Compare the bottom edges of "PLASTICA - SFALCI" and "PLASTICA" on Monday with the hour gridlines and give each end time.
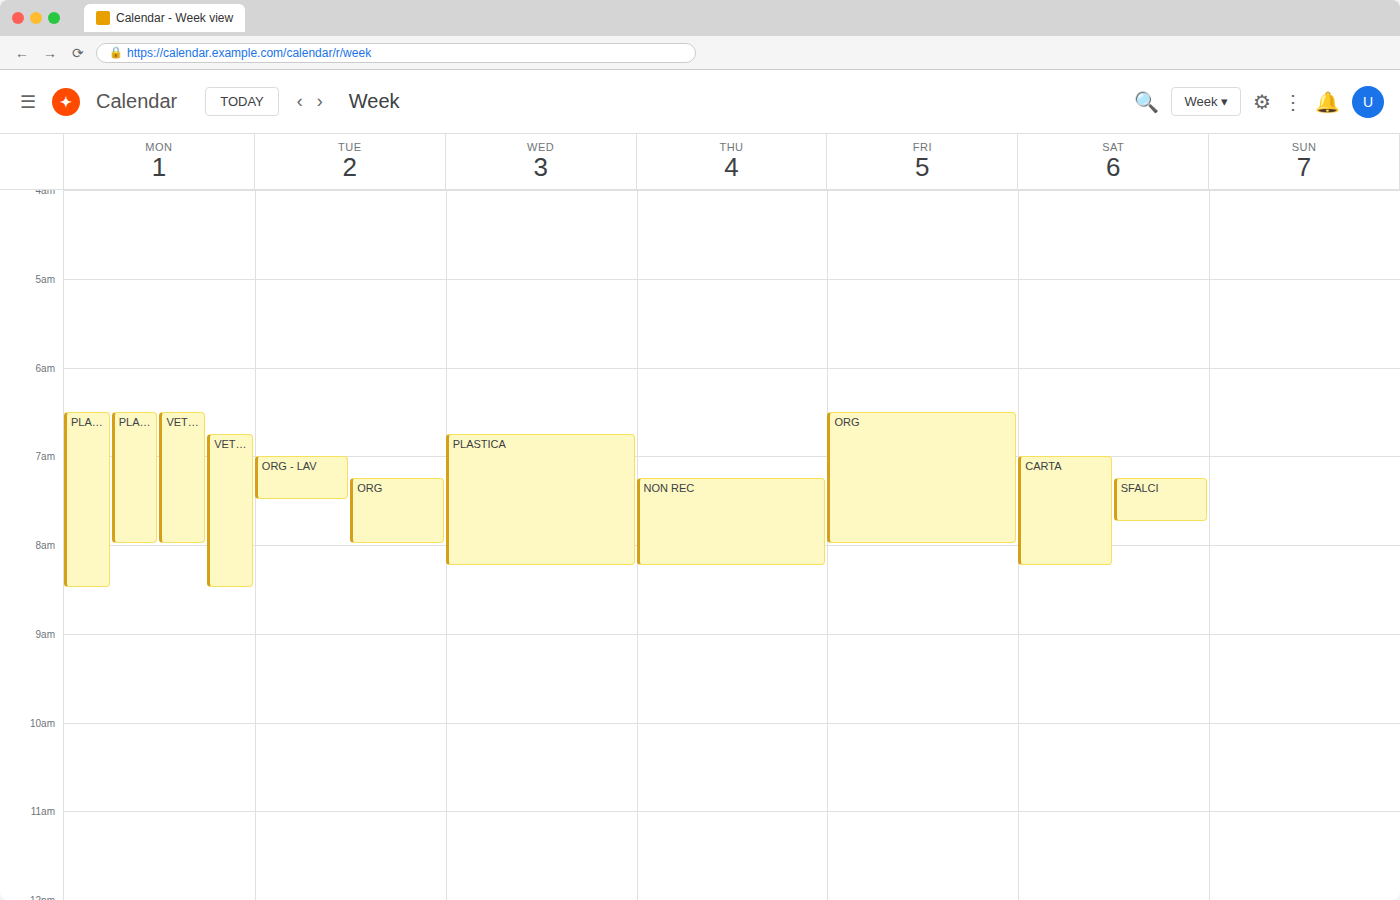
"PLASTICA - SFALCI": 08:30, halfway between the 08:00 and 09:00 lines. "PLASTICA": 08:00, exactly on the 08:00 line.